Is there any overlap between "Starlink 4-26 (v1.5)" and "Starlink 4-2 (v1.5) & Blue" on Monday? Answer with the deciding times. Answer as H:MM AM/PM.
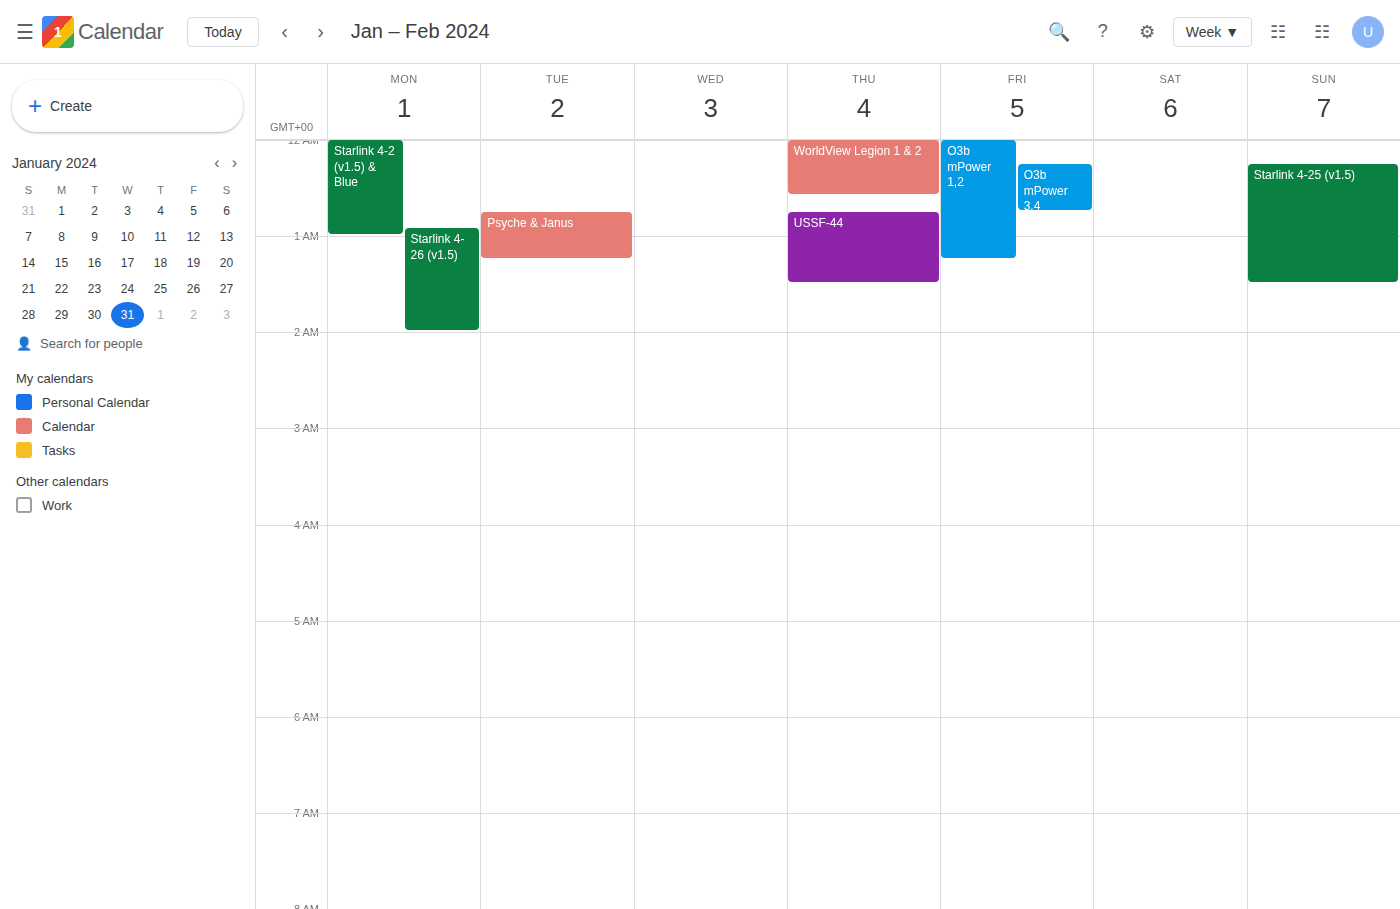
"Starlink 4-26 (v1.5)" starts at 12:55 AM, before "Starlink 4-2 (v1.5) & Blue" ends at 1:00 AM -- they overlap.